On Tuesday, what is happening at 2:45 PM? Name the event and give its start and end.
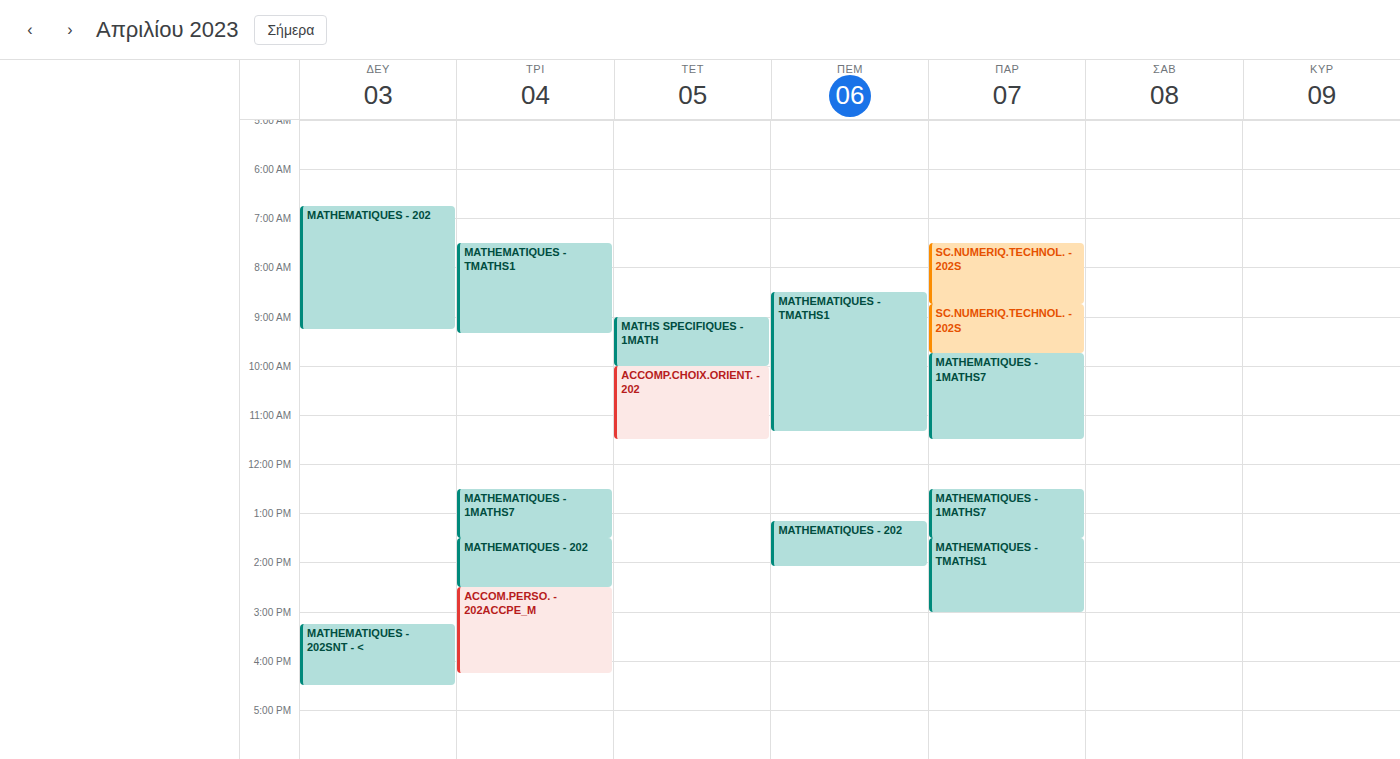
"ACCOM.PERSO. - 202ACCPE_M", 2:30 PM to 4:15 PM